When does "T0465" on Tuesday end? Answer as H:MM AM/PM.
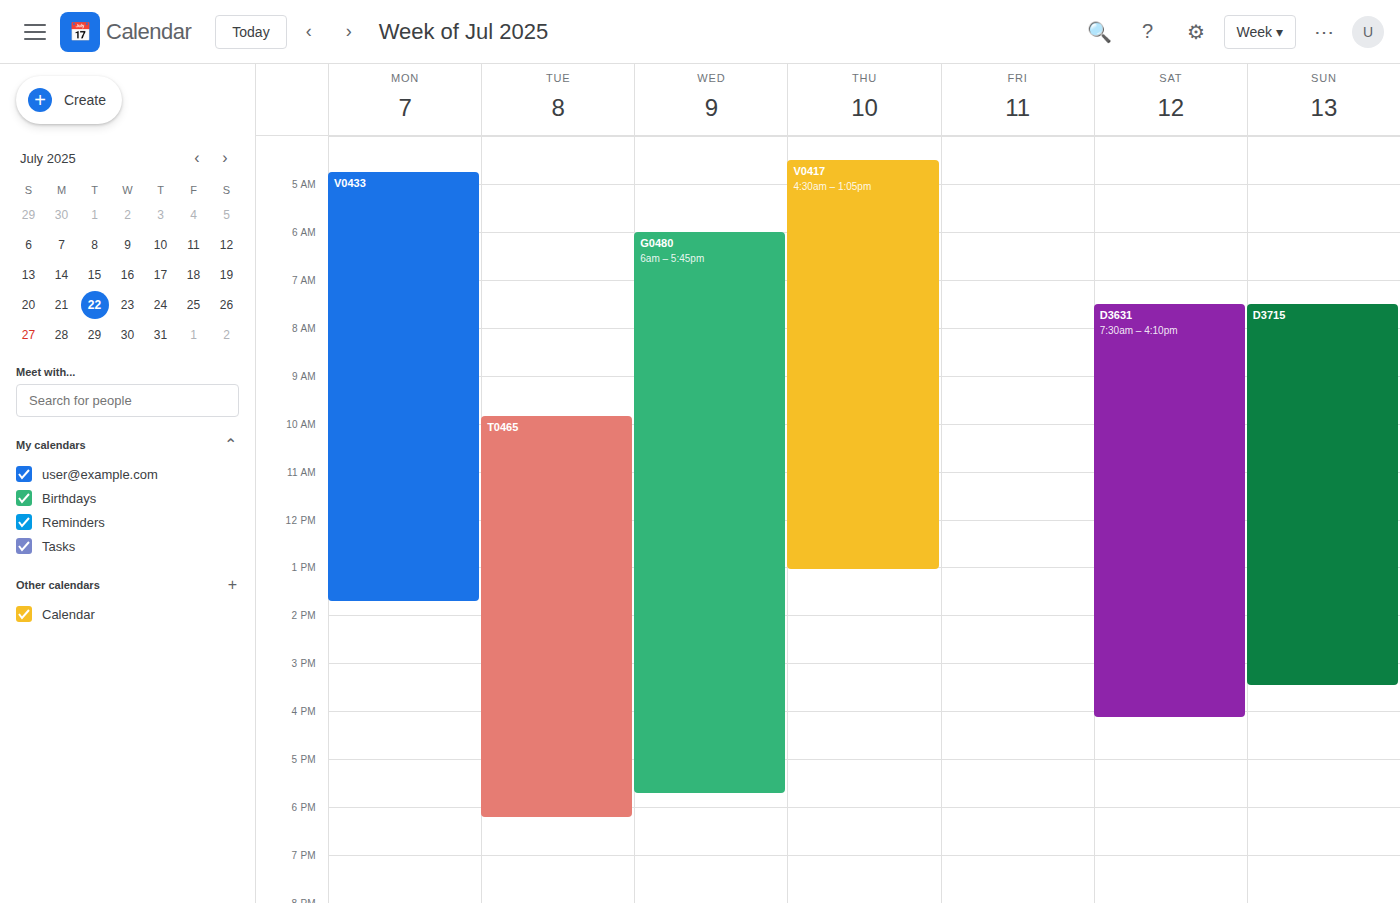
6:15 PM